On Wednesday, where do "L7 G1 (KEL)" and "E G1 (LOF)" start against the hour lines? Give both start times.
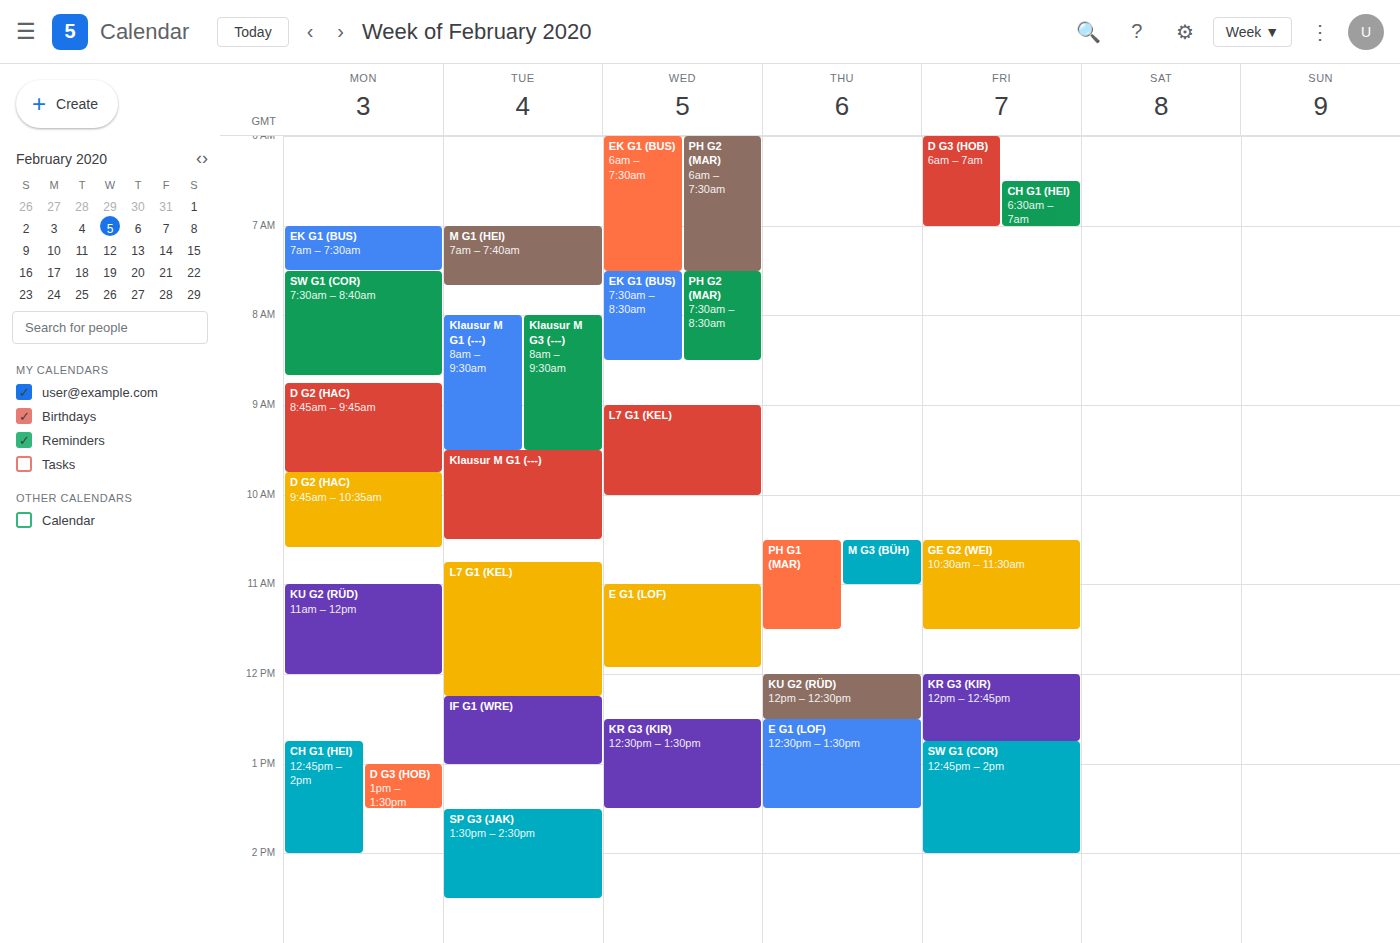
"L7 G1 (KEL)": 9:00 AM, exactly on the 9 AM line. "E G1 (LOF)": 11:00 AM, exactly on the 11 AM line.